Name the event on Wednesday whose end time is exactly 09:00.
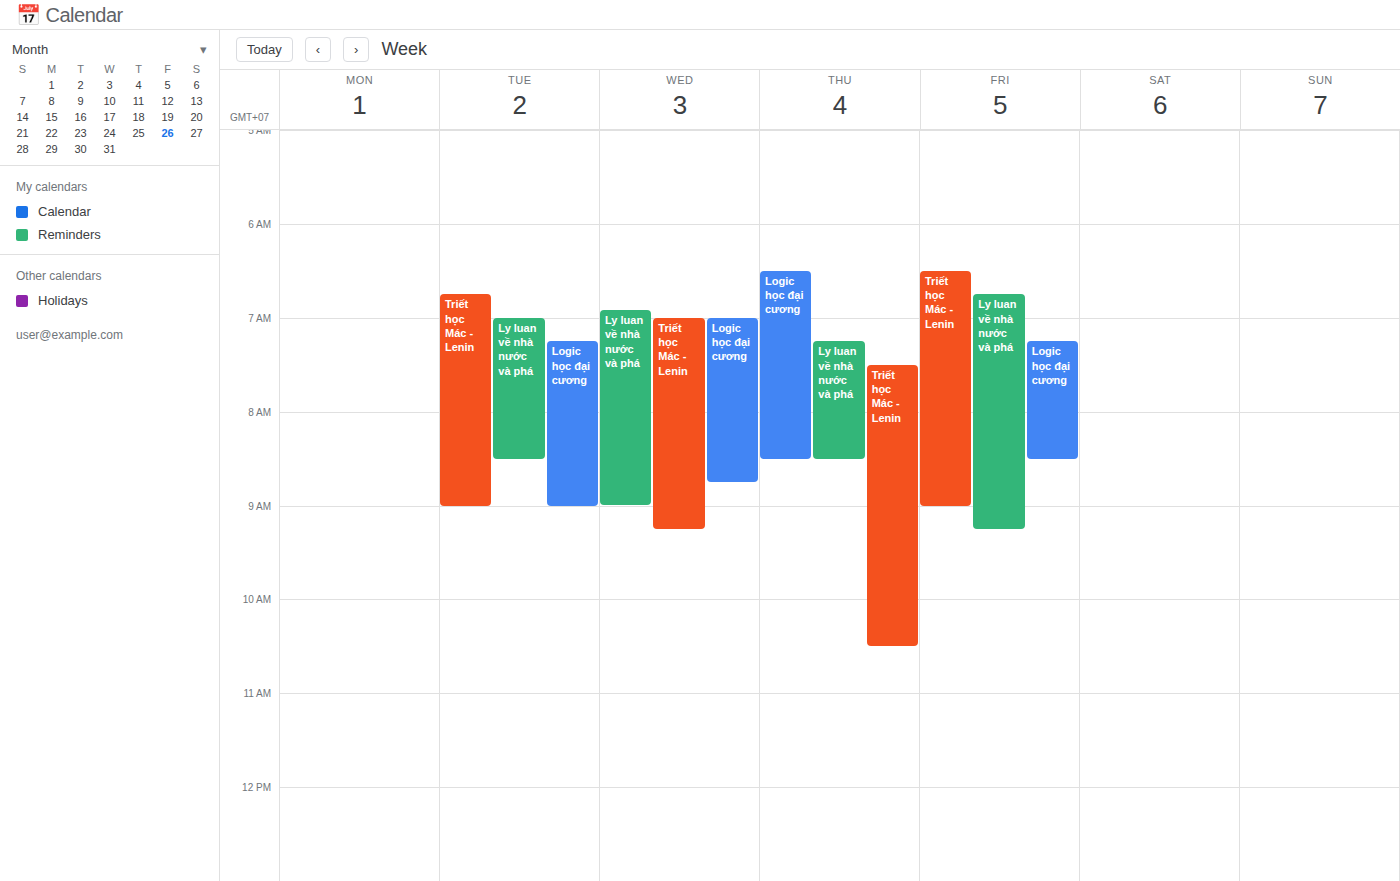
"Ly luan về nhà nước và phá"